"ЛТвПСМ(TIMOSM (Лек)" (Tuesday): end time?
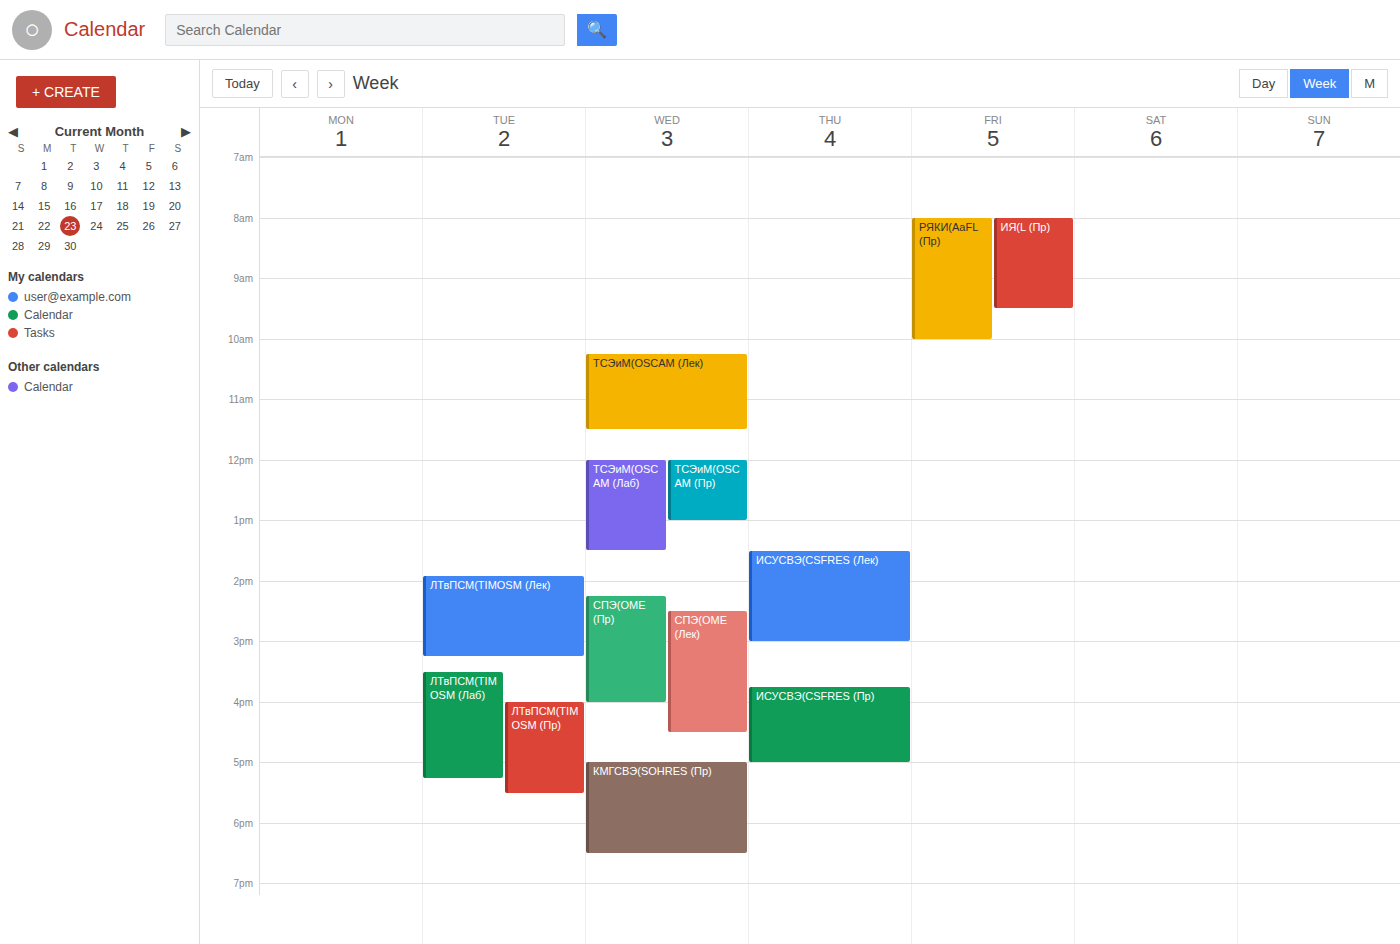
3:15 PM